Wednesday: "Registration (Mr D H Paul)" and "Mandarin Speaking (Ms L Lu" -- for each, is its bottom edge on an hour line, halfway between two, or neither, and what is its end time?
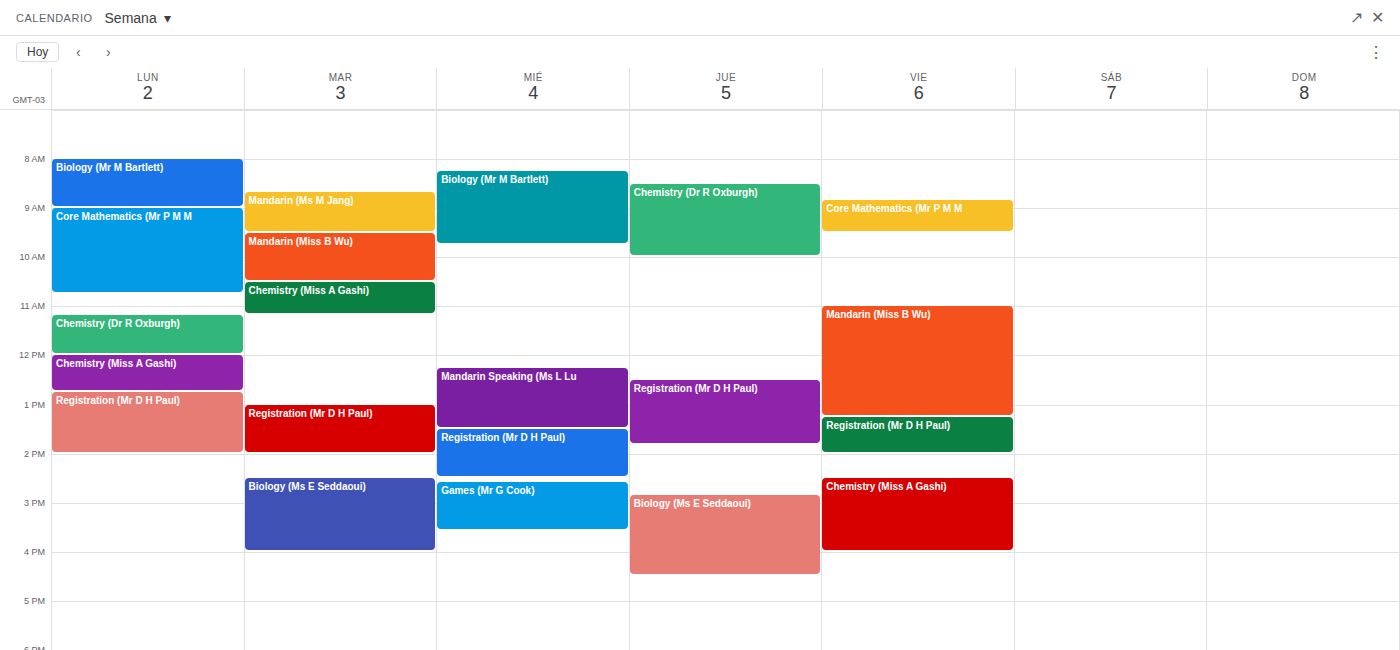
"Registration (Mr D H Paul)": 14:30, halfway between the 14:00 and 15:00 lines. "Mandarin Speaking (Ms L Lu": 13:30, halfway between the 13:00 and 14:00 lines.